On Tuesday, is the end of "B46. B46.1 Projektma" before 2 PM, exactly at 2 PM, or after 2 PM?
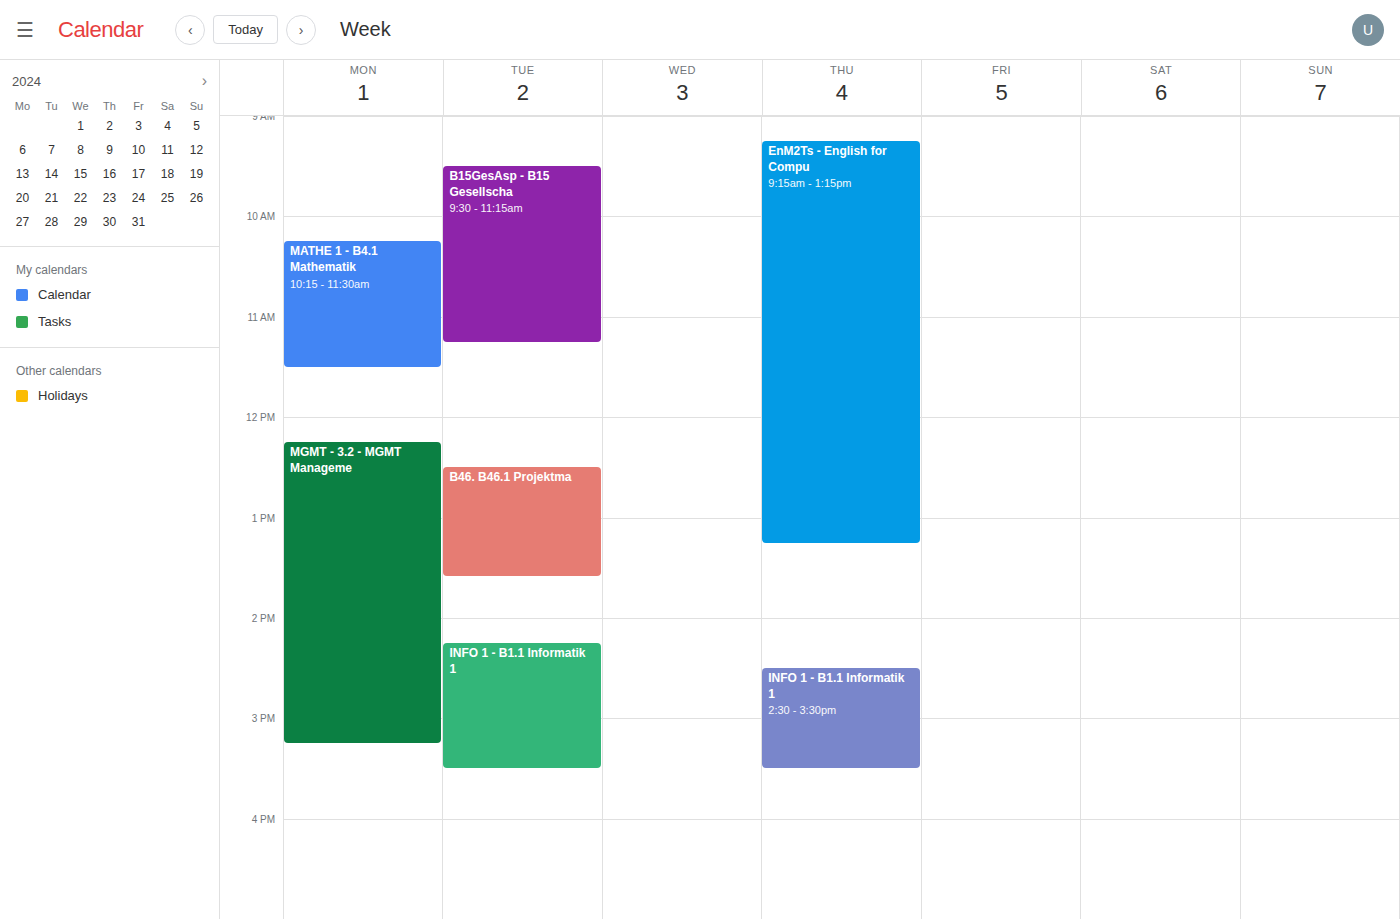
1:35 PM -- before 2 PM, 25 minutes above the 2 PM line.